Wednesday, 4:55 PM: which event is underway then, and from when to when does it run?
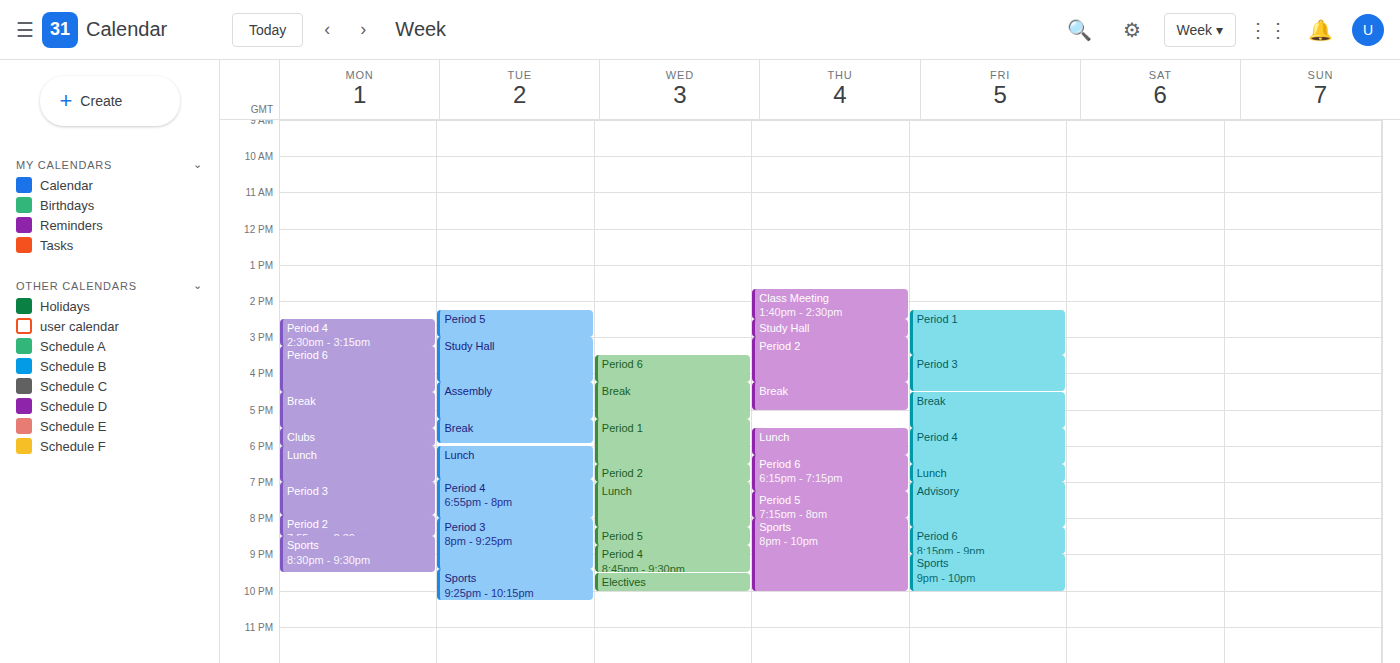
"Break", 4:15 PM to 5:15 PM